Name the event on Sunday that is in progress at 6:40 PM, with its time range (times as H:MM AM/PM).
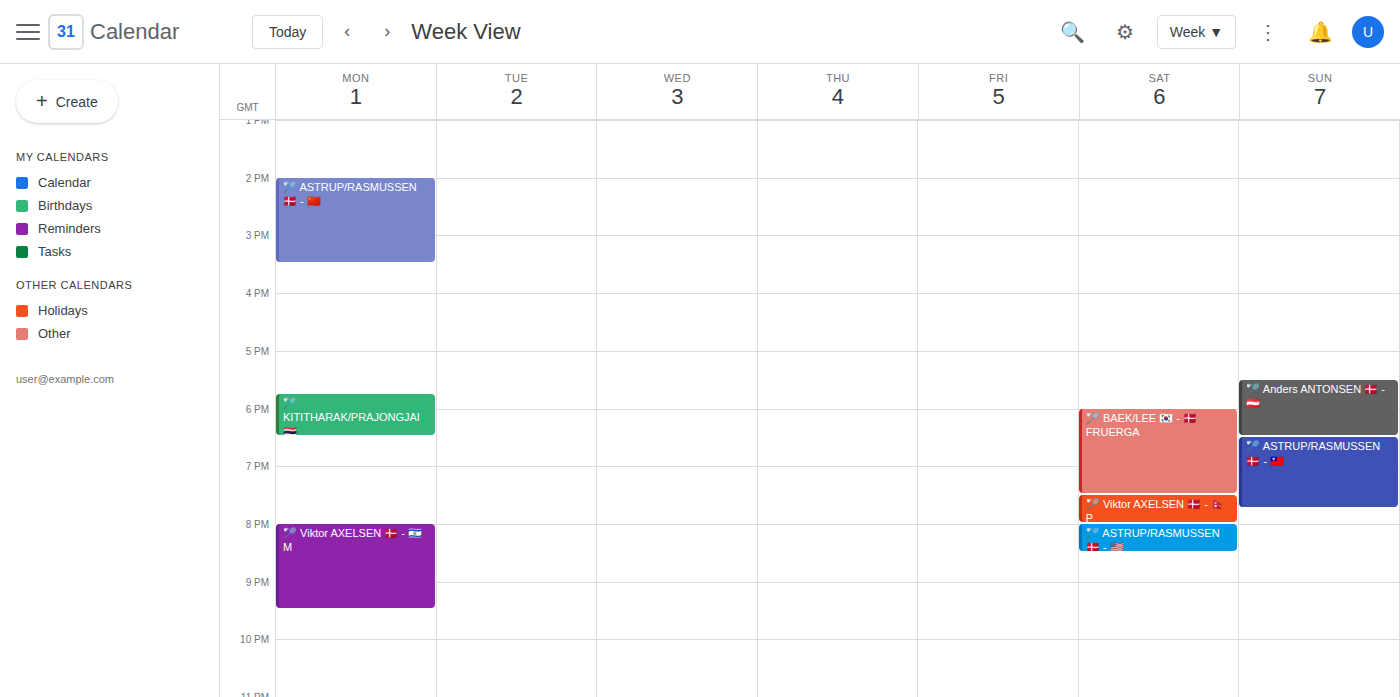
"🏸 ASTRUP/RASMUSSEN 🇩🇰 - 🇹🇼", 6:30 PM to 7:45 PM